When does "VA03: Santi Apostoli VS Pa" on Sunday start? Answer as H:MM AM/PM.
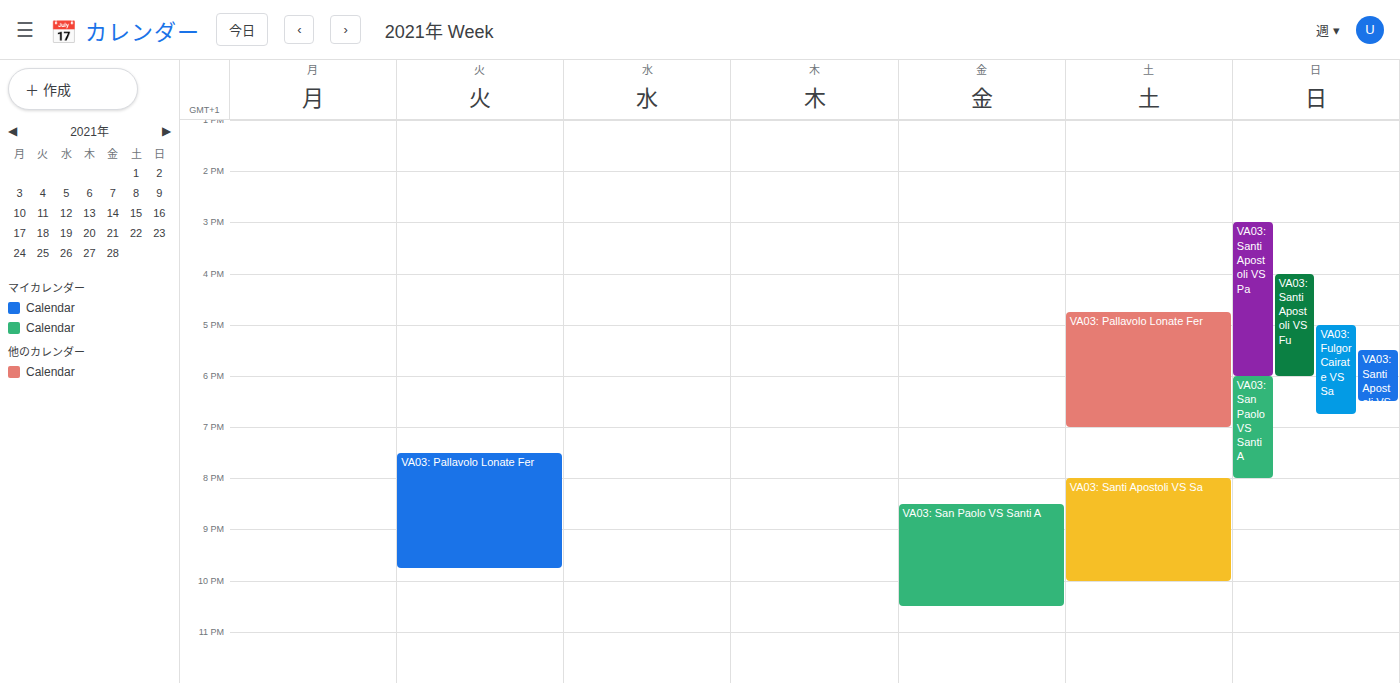
3:00 PM